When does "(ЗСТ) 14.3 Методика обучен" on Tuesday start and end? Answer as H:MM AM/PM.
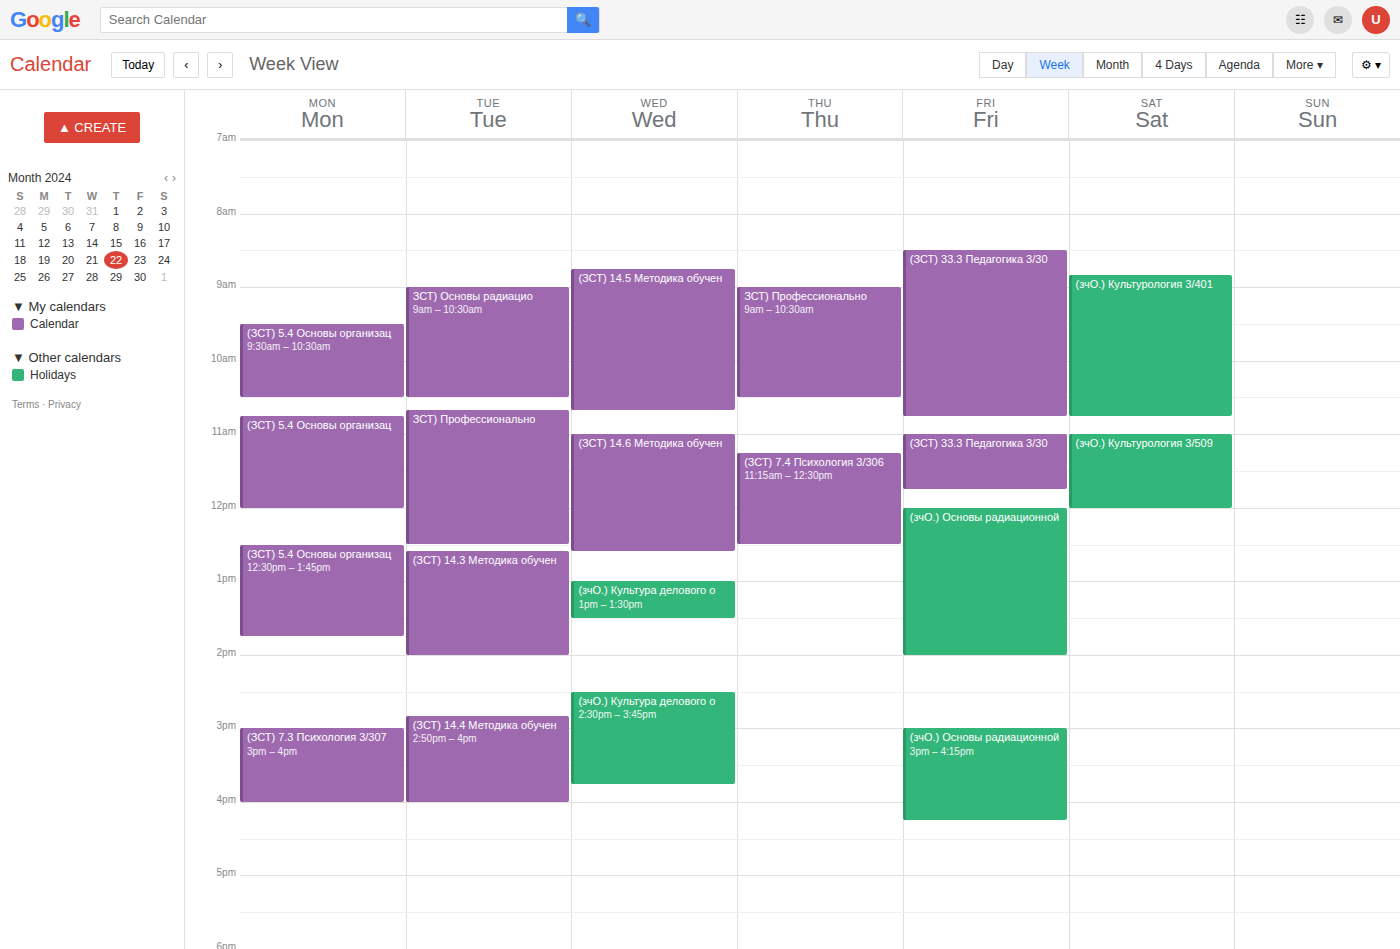
12:35 PM to 2:00 PM